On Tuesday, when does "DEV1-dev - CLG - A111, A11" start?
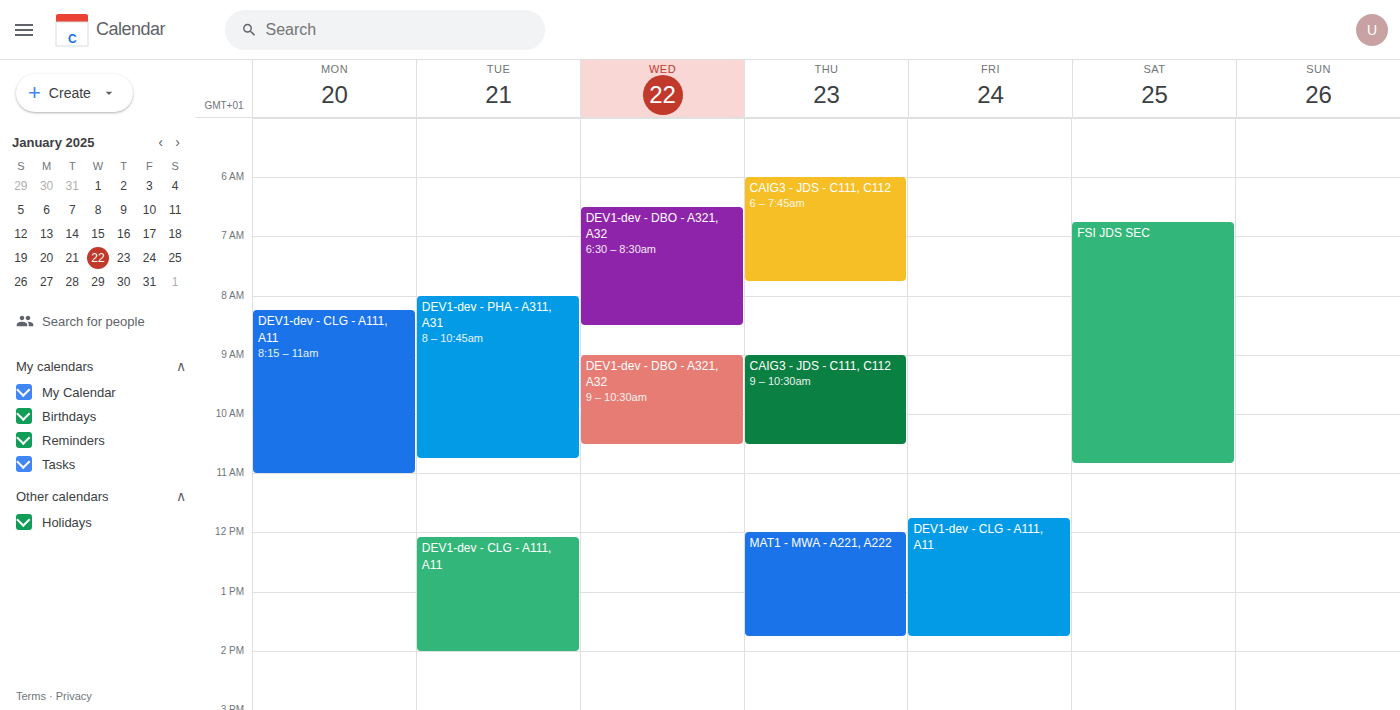
12:05 PM